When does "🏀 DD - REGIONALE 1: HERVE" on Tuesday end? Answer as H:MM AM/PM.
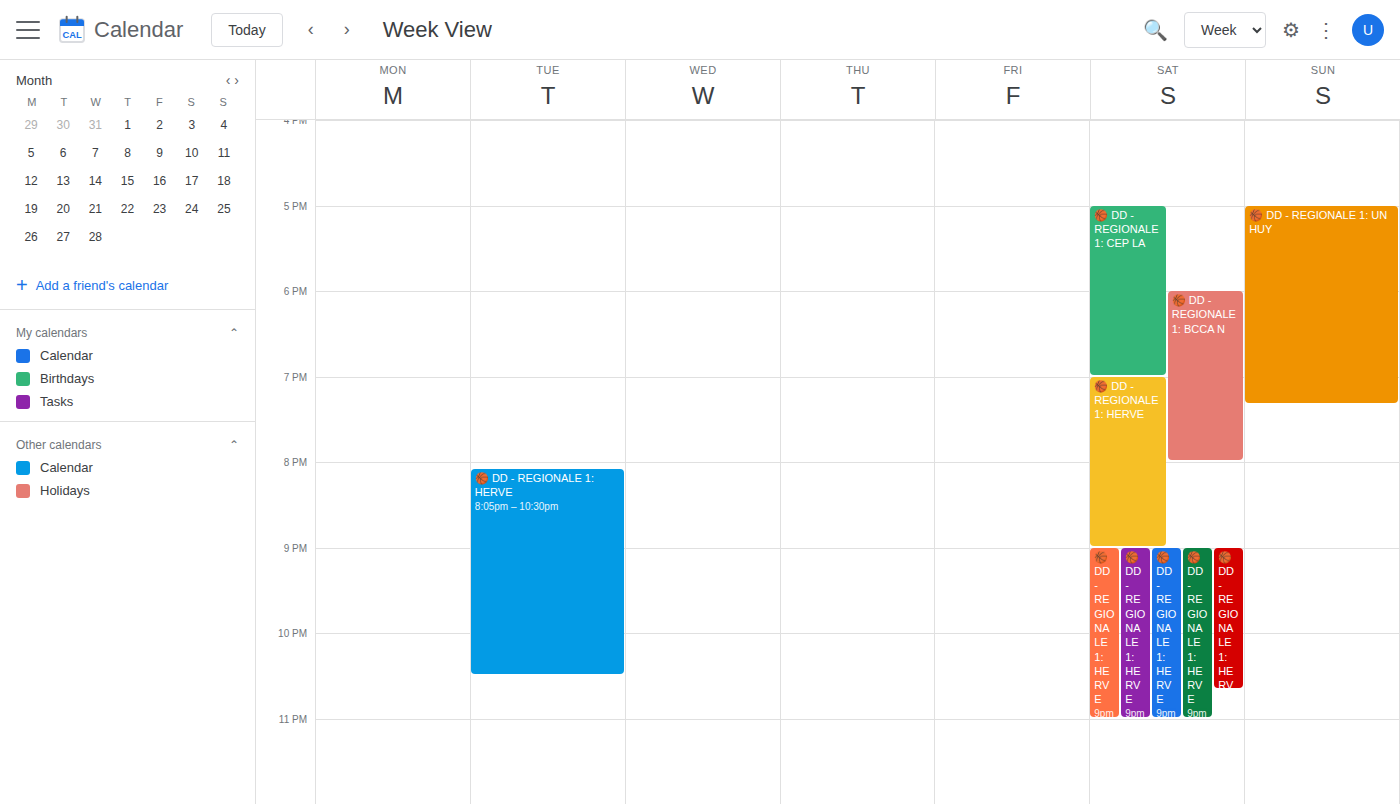
10:30 PM